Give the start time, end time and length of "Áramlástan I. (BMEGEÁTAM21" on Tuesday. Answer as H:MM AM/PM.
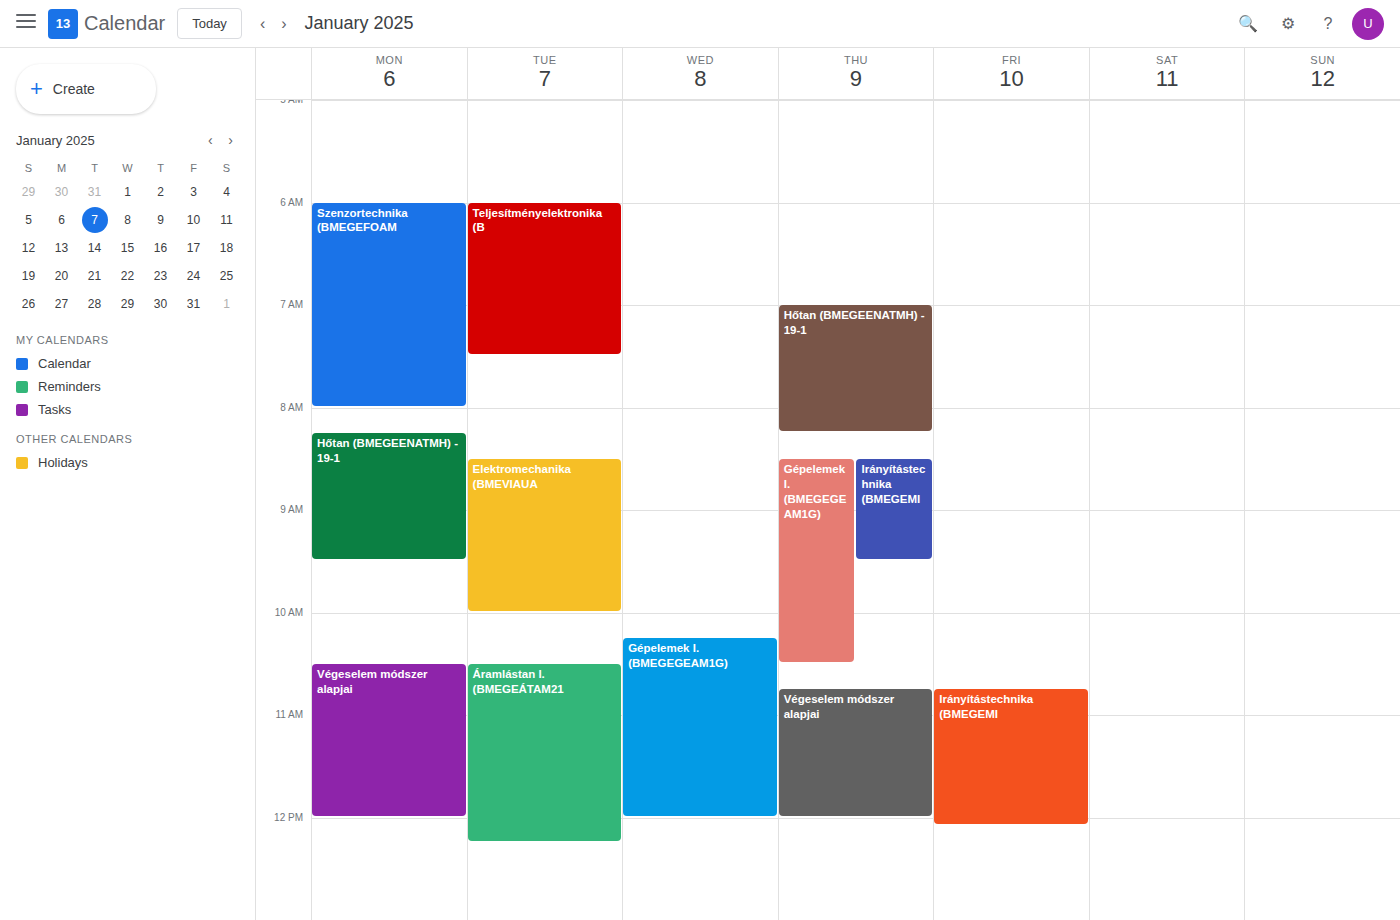
10:30 AM to 12:15 PM, 1 hour 45 minutes